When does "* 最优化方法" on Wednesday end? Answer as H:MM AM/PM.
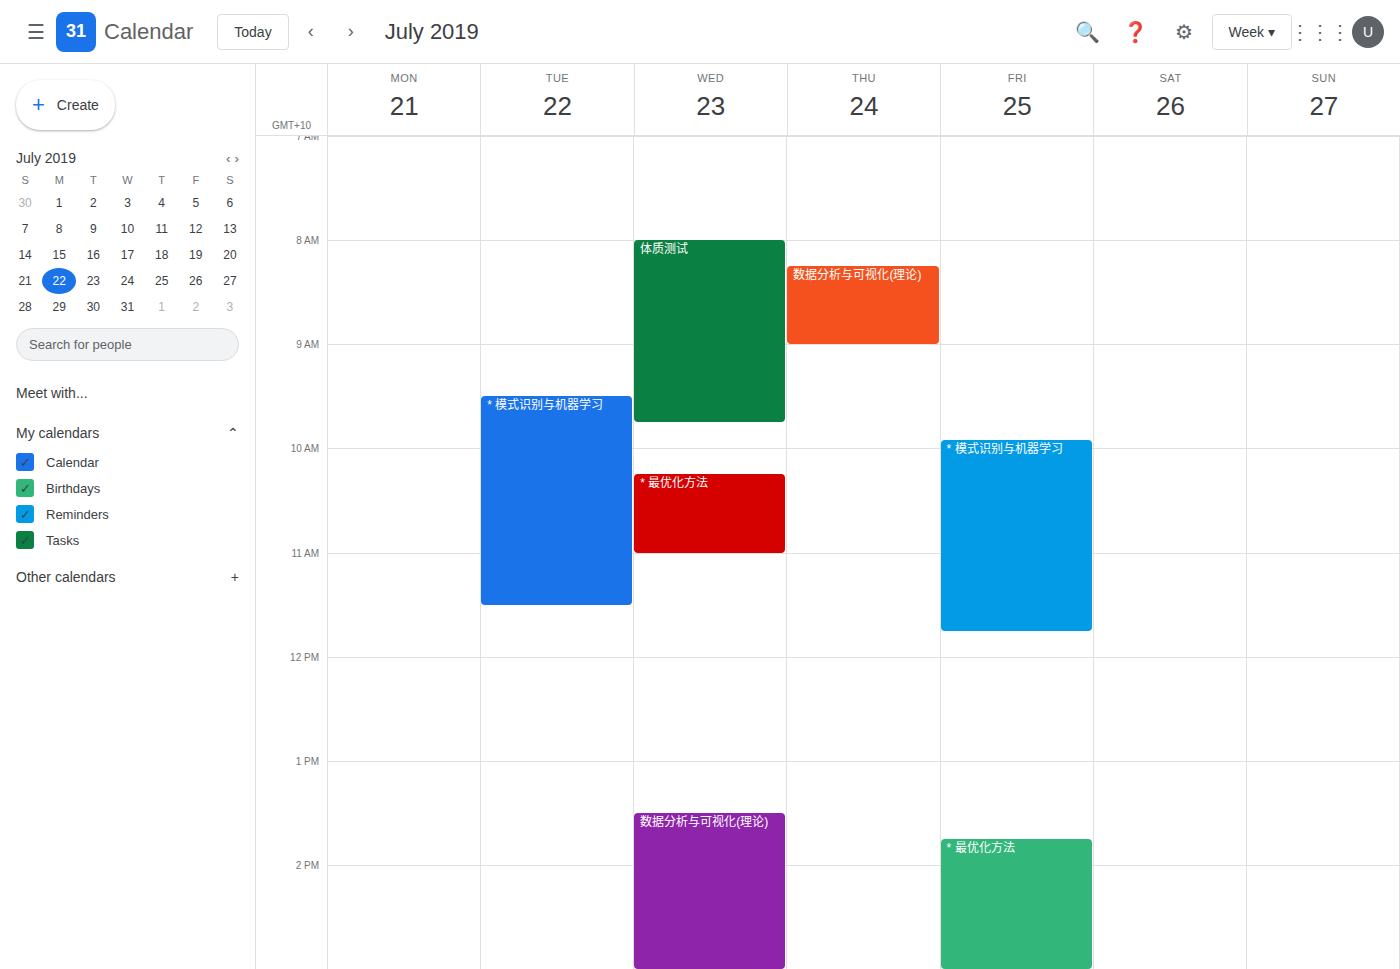
11:00 AM